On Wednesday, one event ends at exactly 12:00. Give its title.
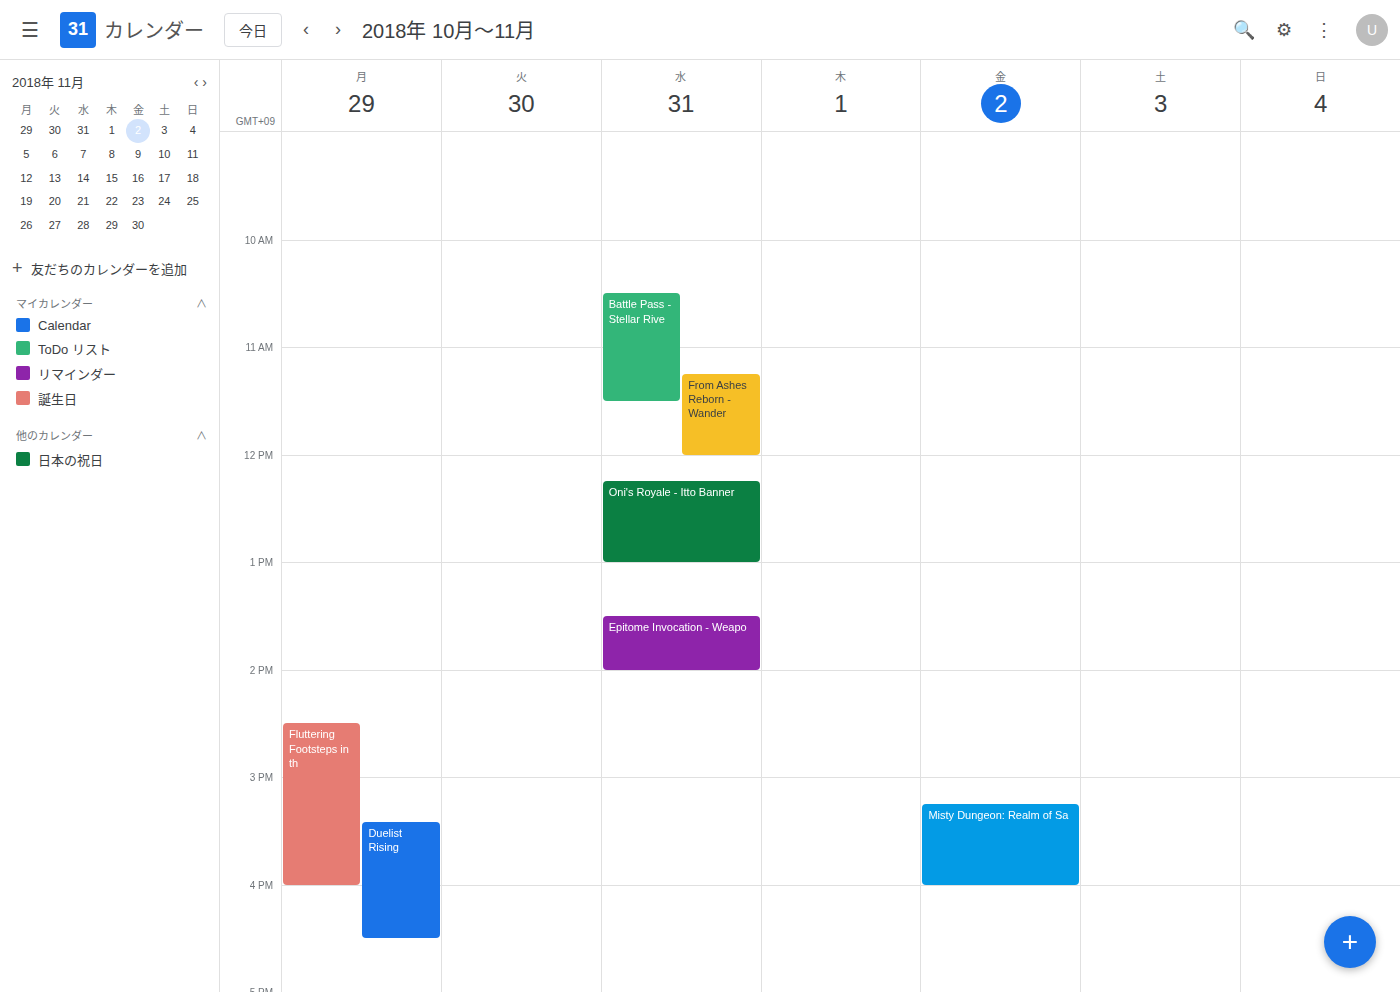
"From Ashes Reborn - Wander"